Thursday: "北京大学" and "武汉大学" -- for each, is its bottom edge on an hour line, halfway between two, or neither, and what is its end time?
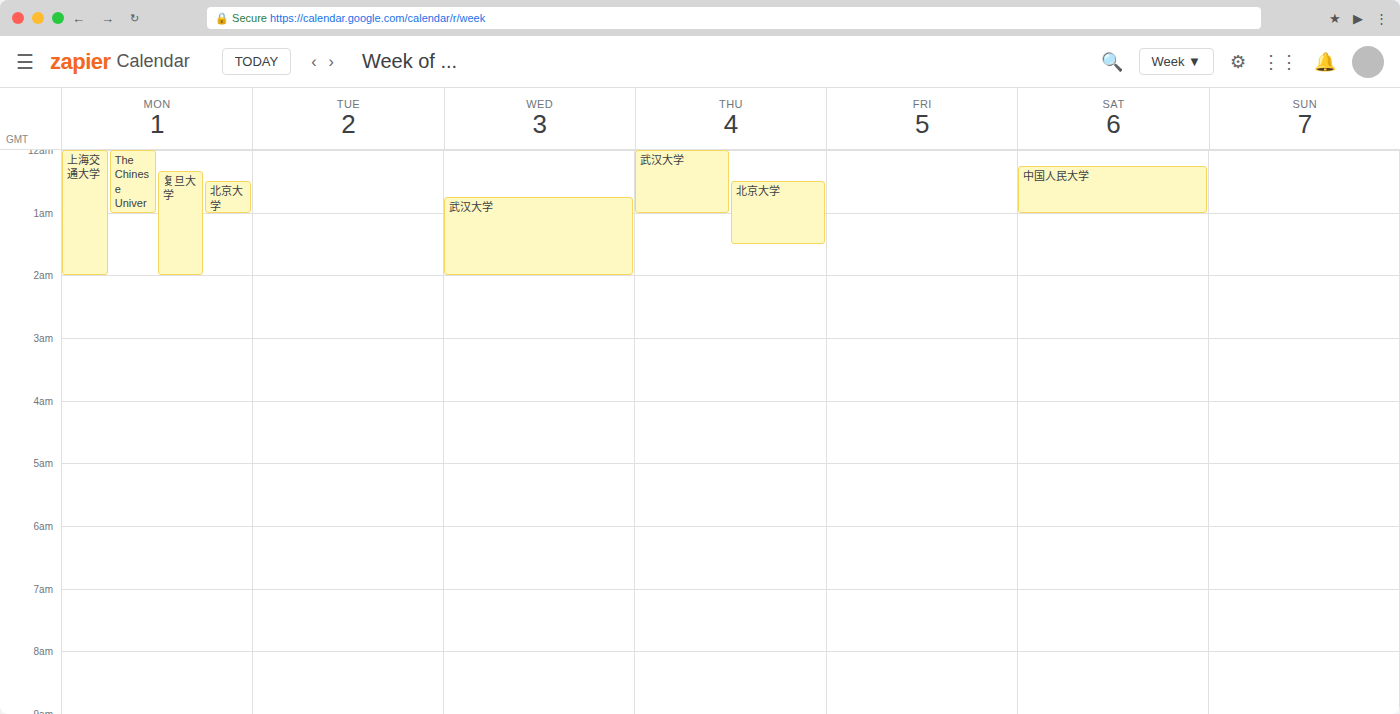
"北京大学": 01:30, halfway between the 01:00 and 02:00 lines. "武汉大学": 01:00, exactly on the 01:00 line.